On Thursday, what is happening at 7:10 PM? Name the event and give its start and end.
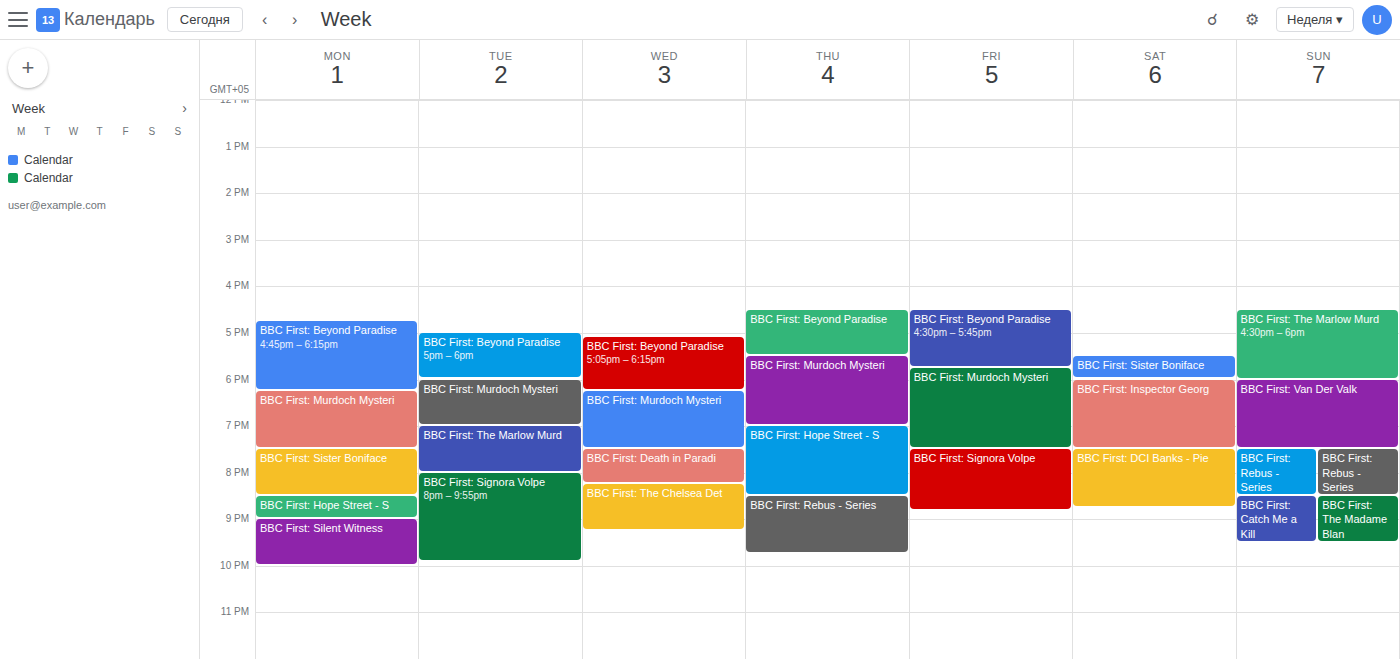
"BBC First: Hope Street - S", 7:00 PM to 8:30 PM